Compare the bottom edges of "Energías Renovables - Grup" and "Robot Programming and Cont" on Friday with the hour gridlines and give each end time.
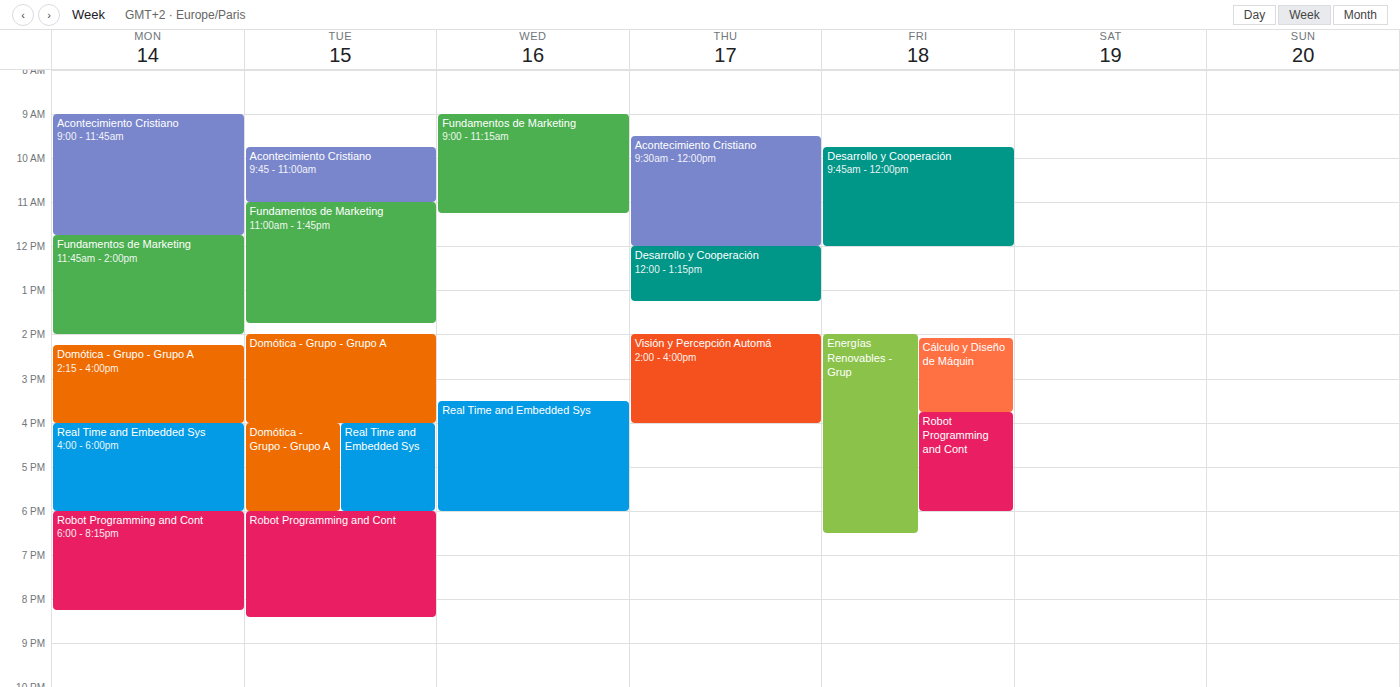
"Energías Renovables - Grup": 6:30 PM, halfway between the 6 PM and 7 PM lines. "Robot Programming and Cont": 6:00 PM, exactly on the 6 PM line.